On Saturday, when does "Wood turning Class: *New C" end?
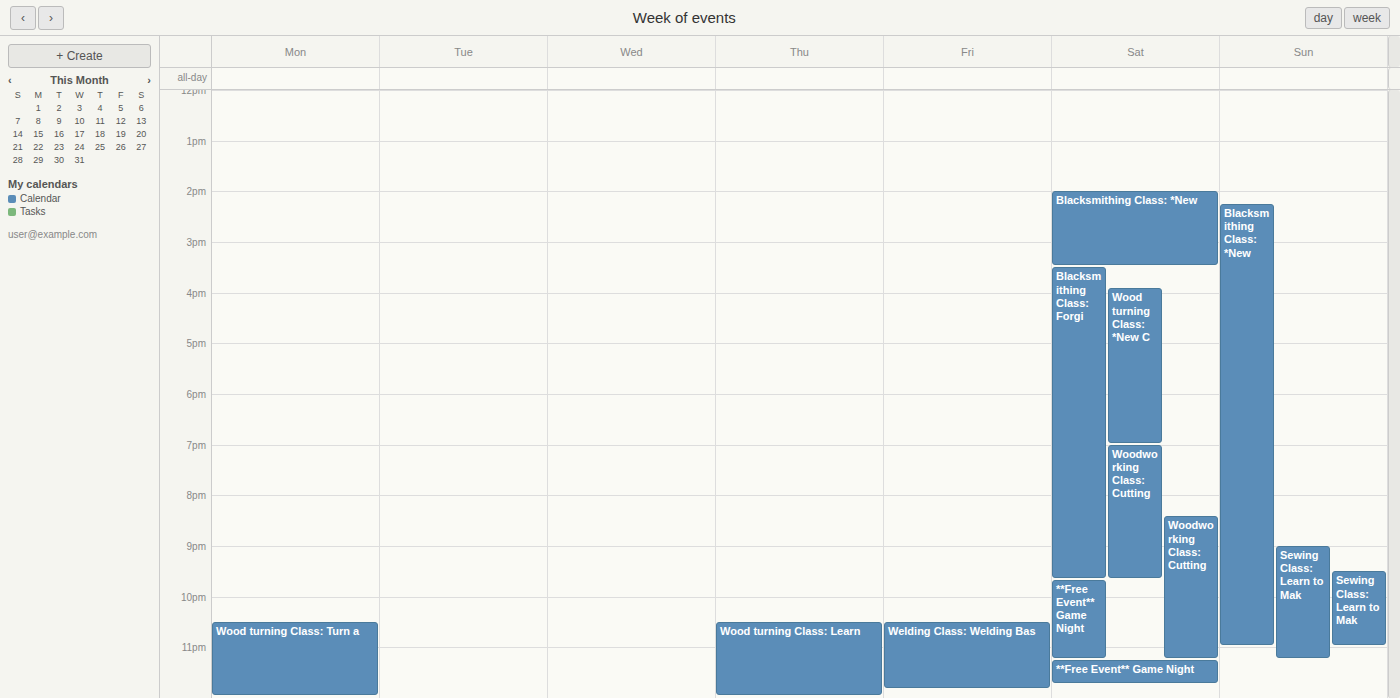
7:00 PM